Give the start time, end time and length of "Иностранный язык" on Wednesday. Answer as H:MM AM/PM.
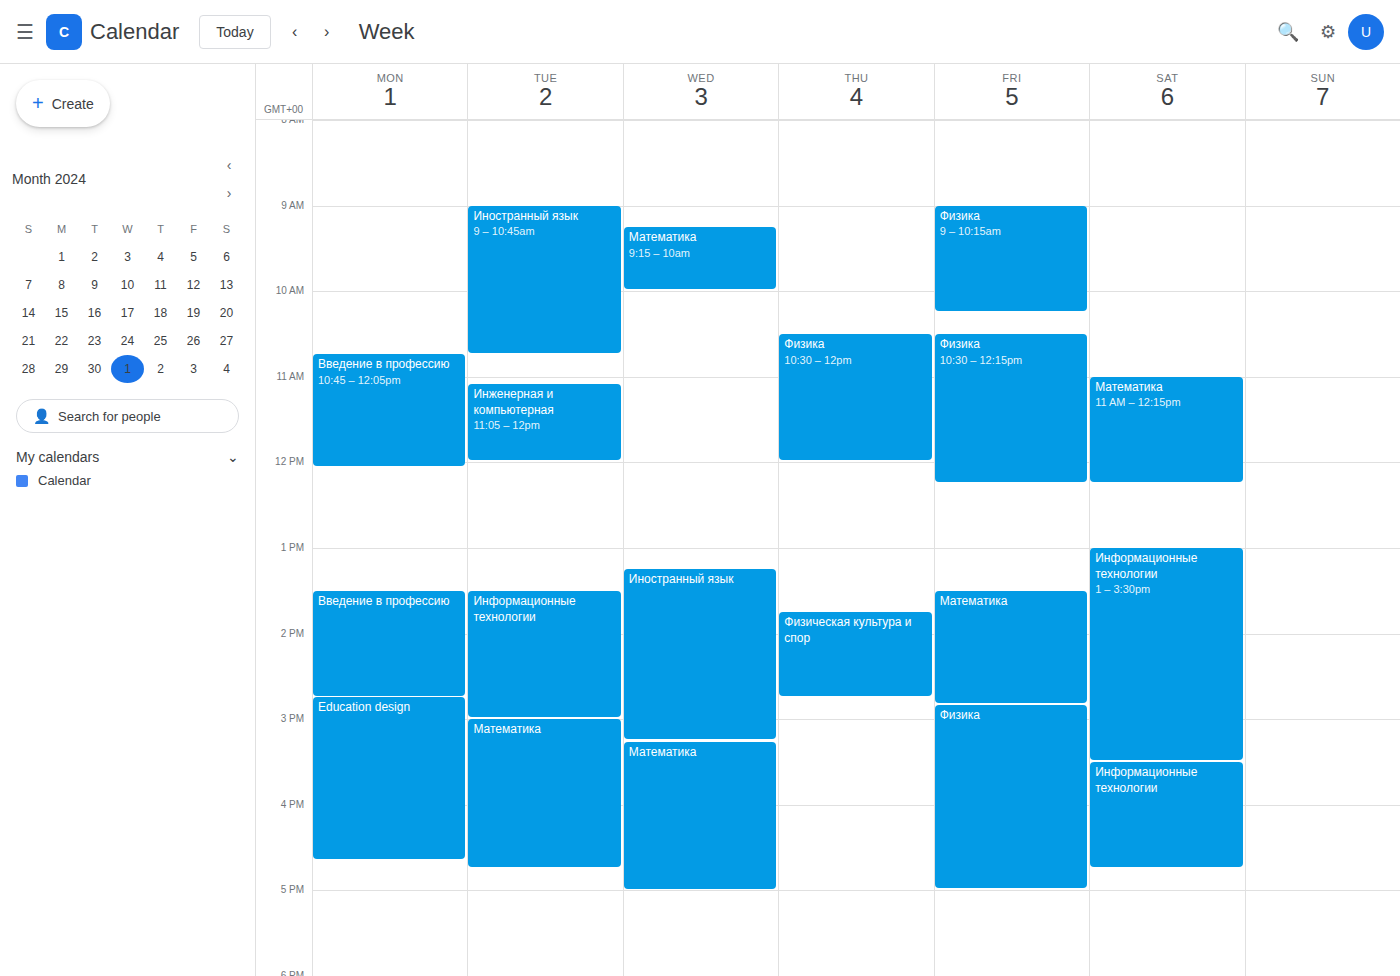
1:15 PM to 3:15 PM, 2 hours